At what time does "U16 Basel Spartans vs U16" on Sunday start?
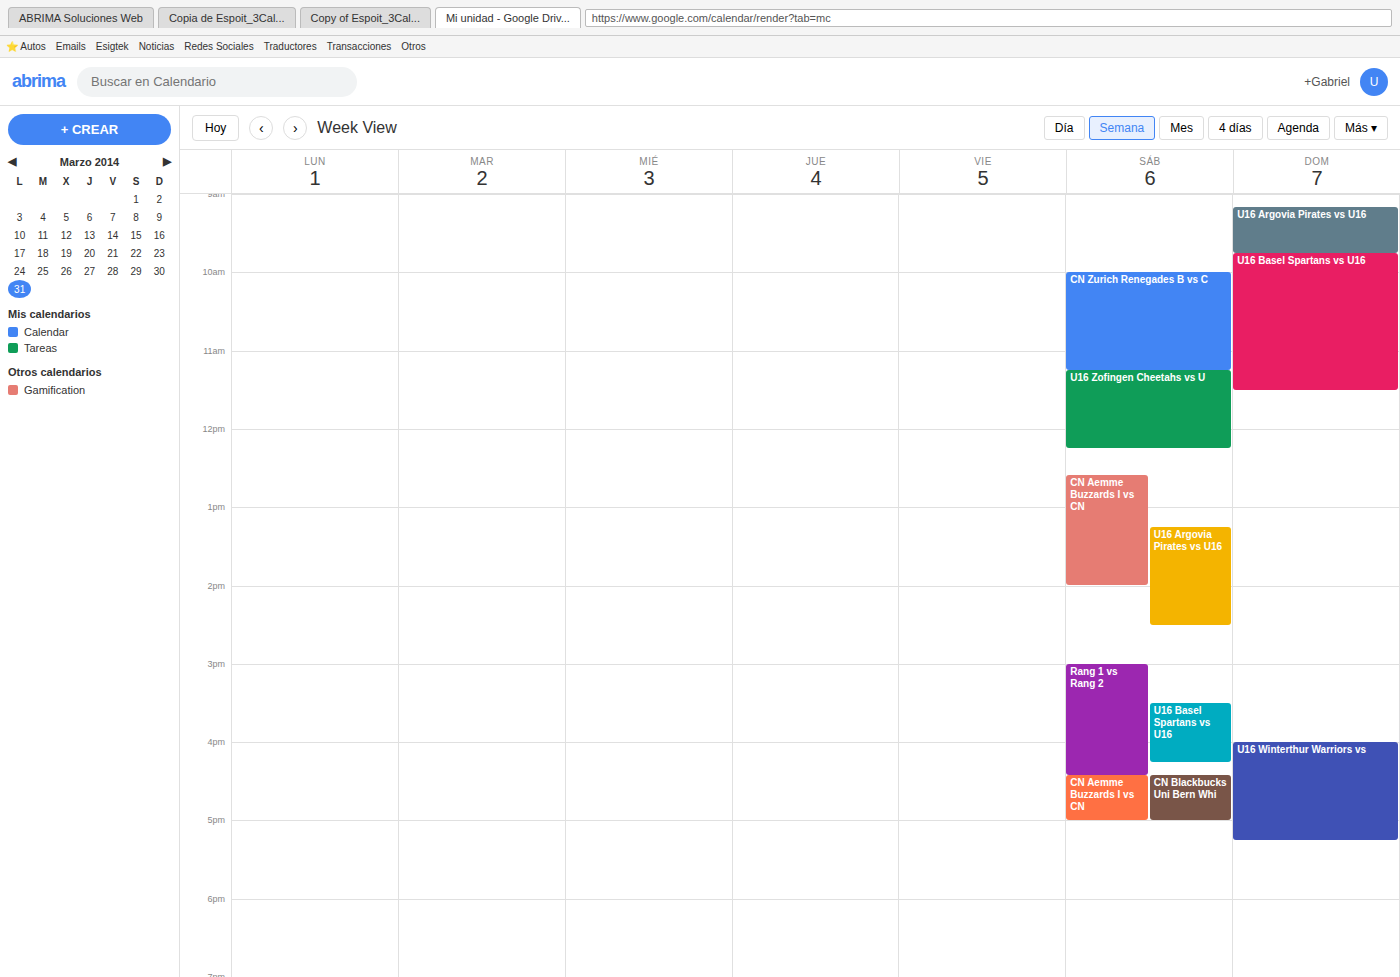
09:45